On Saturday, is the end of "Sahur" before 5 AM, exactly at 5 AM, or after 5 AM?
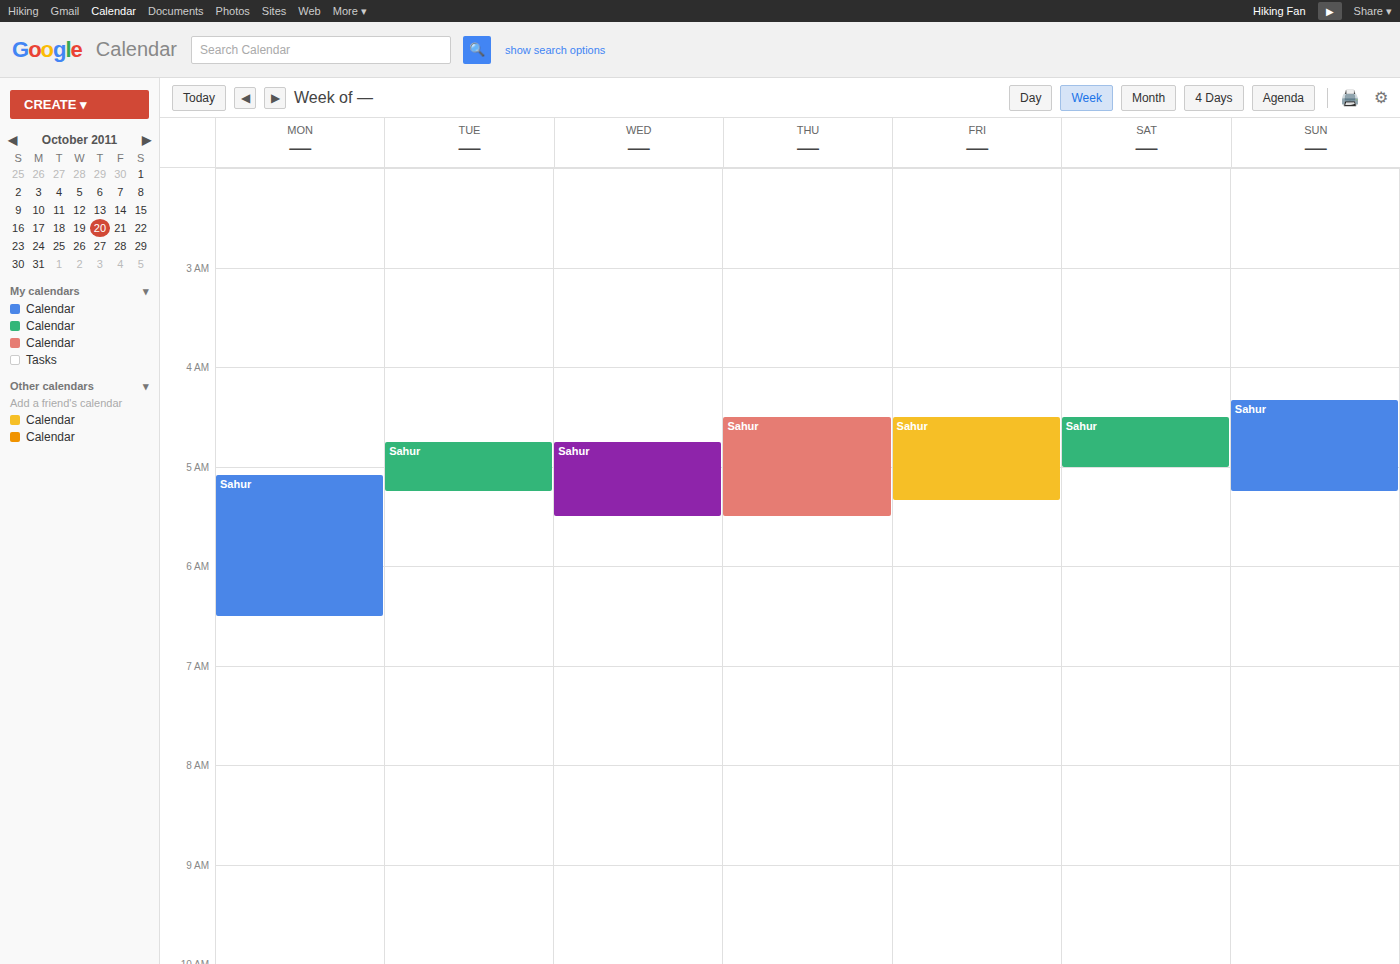
5:00 AM -- exactly at 5 AM, on the 5 AM line.